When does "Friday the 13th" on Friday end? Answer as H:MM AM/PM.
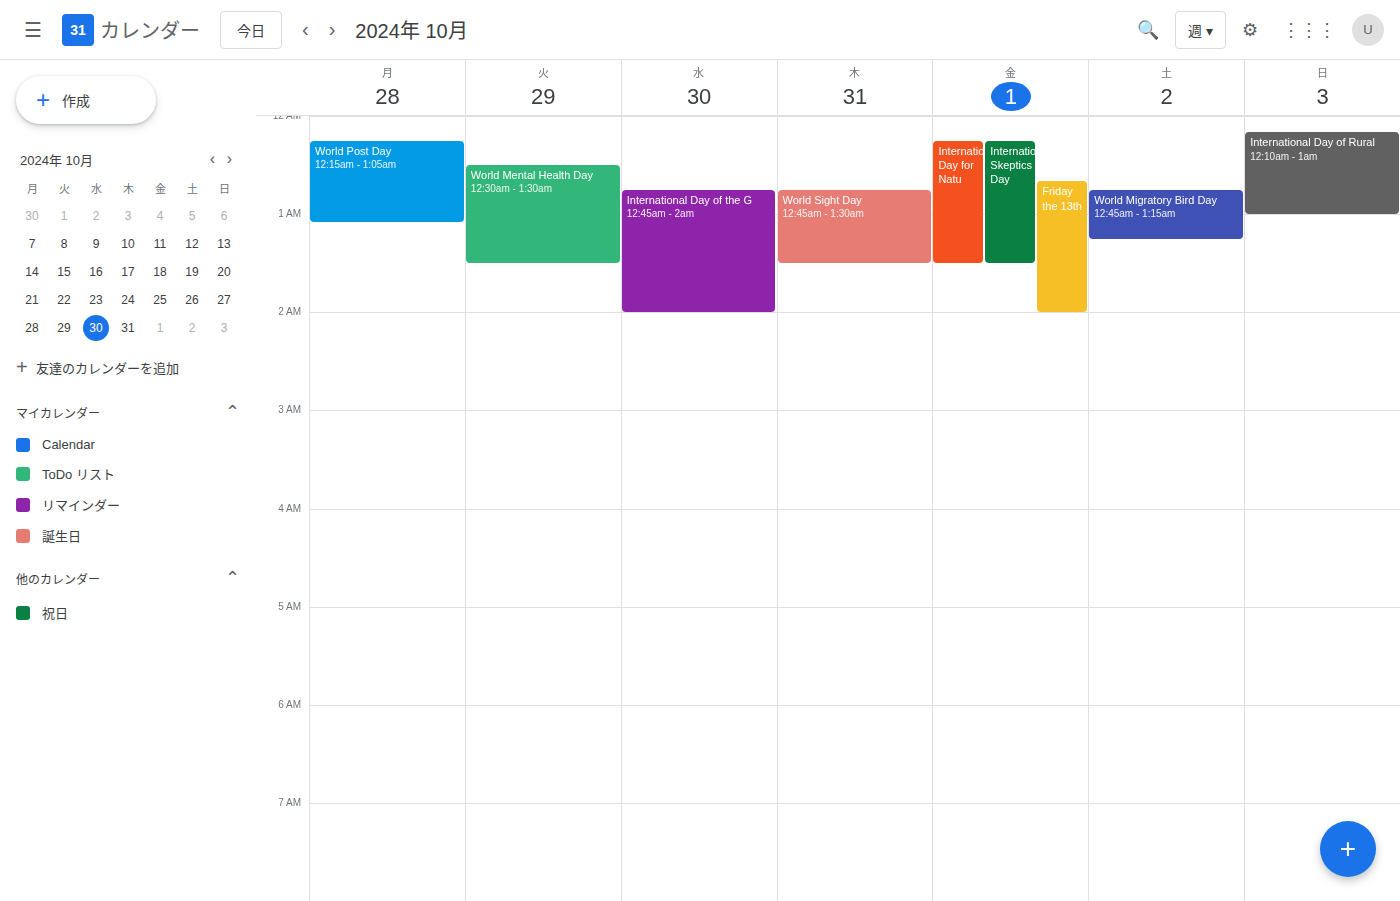
2:00 AM